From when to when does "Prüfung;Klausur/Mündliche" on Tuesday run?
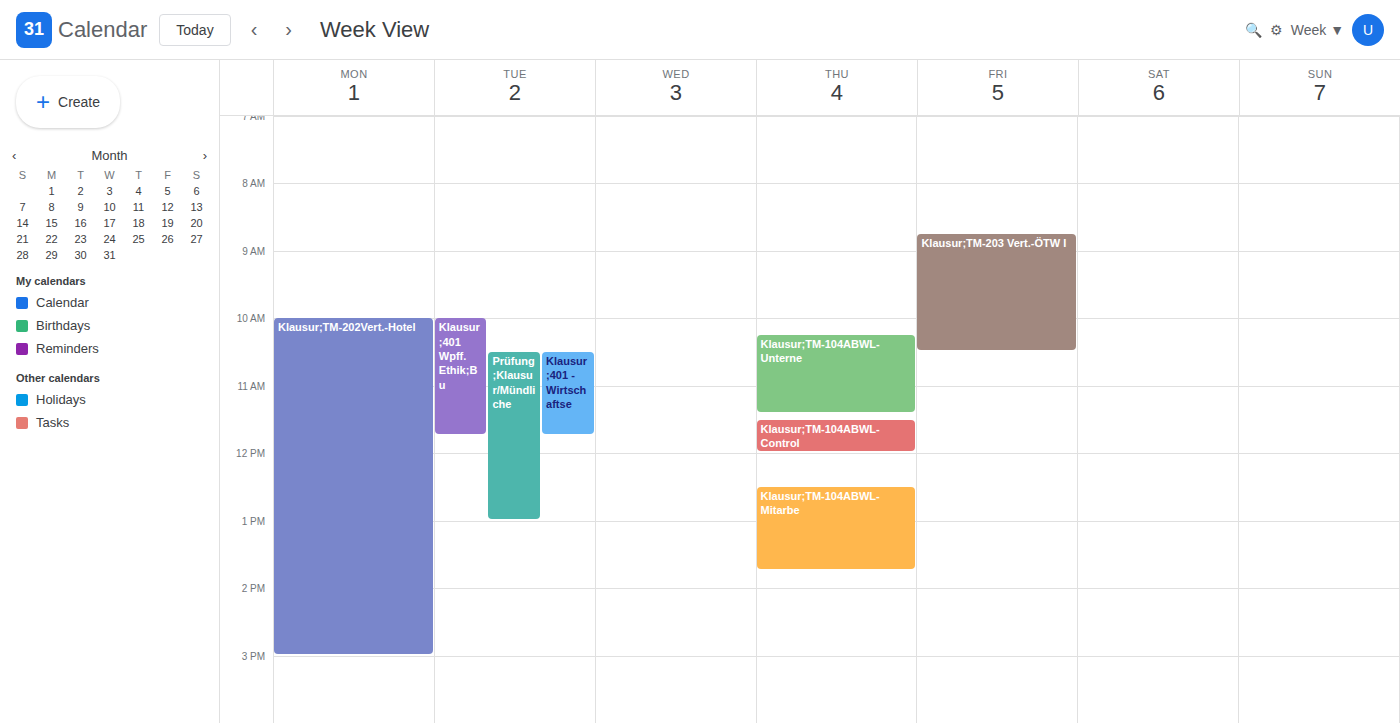
10:30 AM to 1:00 PM